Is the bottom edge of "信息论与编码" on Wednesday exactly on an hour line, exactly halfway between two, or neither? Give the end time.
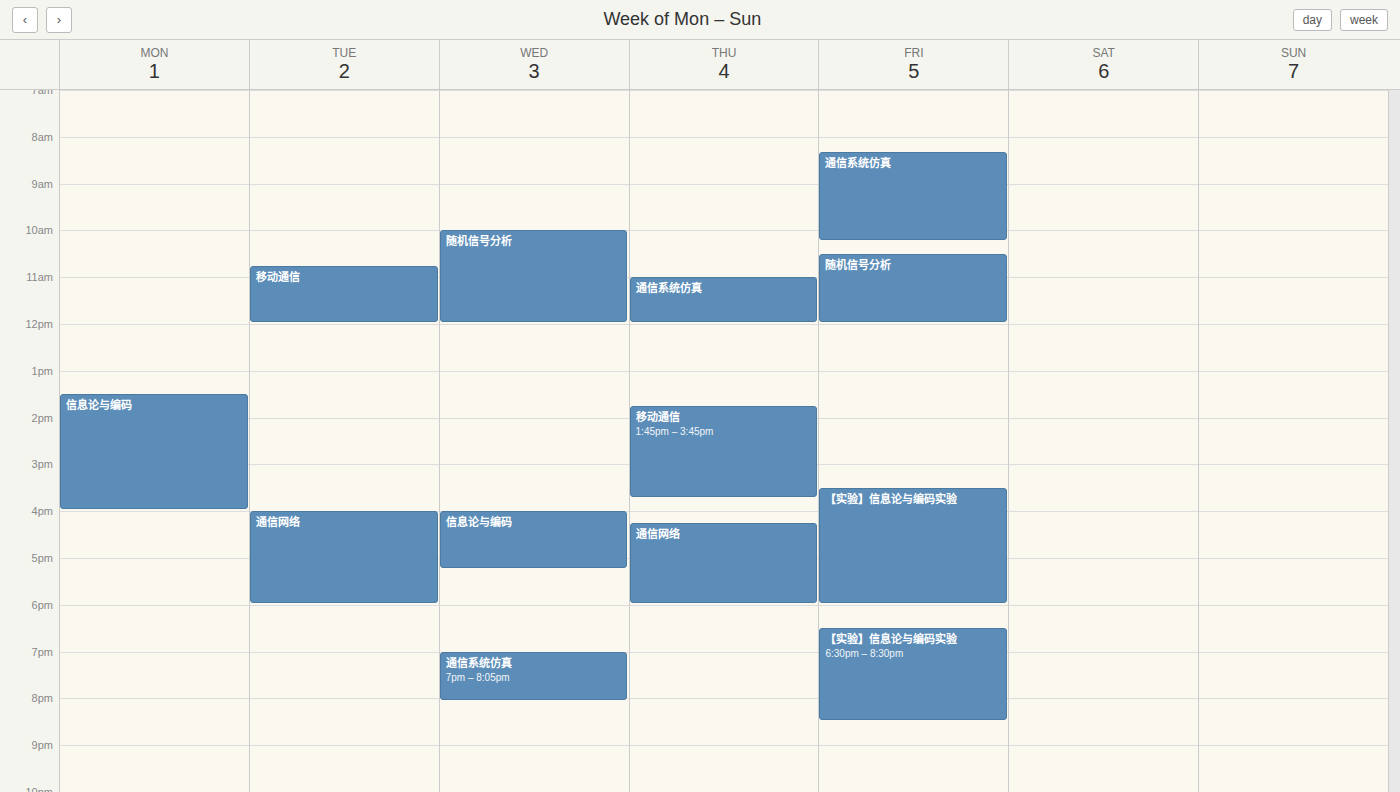
5:15 PM -- neither: a quarter of the way from the 5 PM line to the 6 PM line.